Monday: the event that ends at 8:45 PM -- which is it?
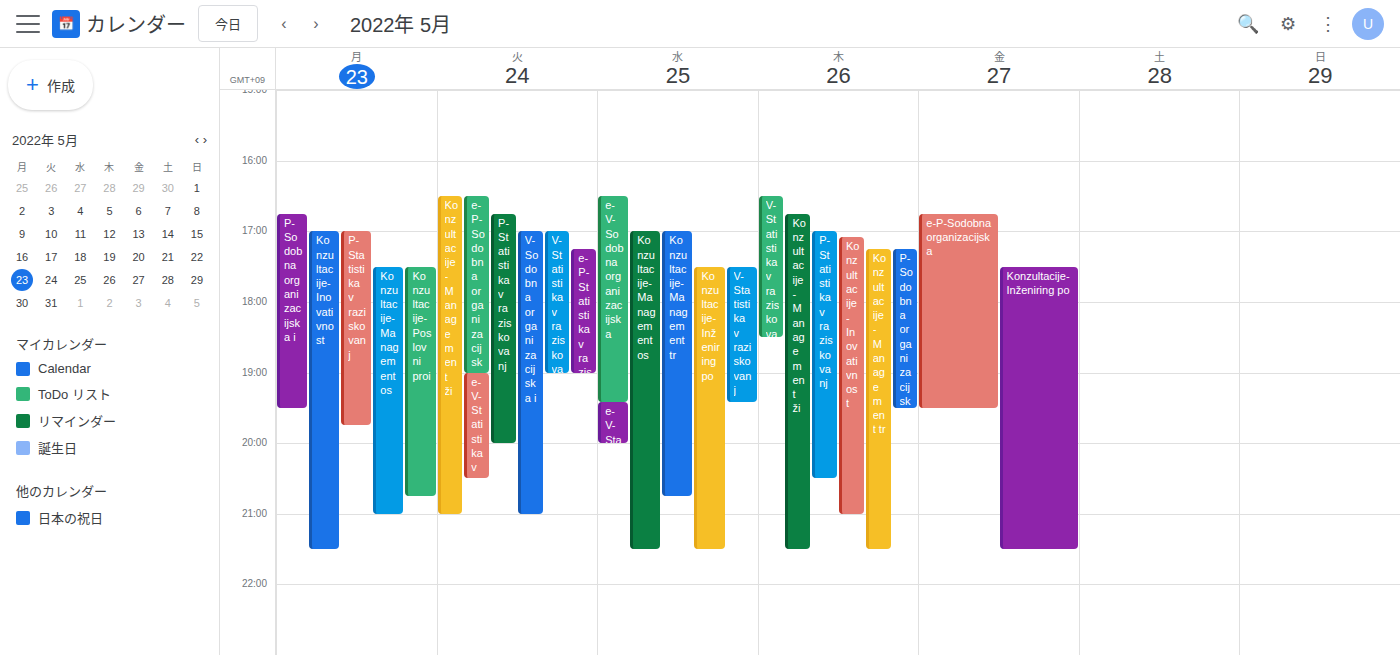
"Konzultacije-Poslovni proi"